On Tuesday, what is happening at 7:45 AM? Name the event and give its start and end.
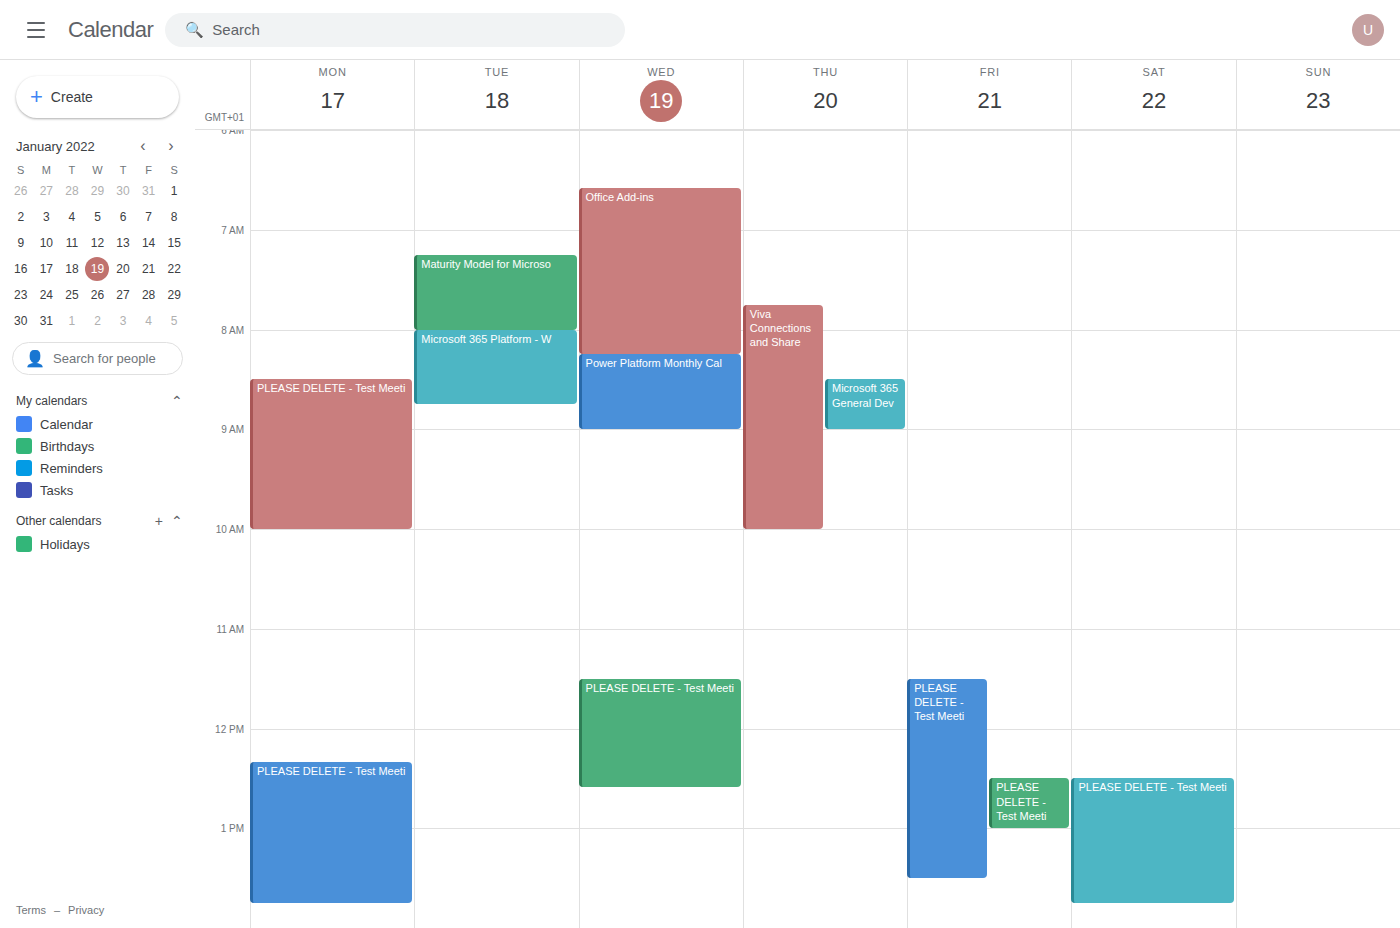
"Maturity Model for Microso", 7:15 AM to 8:00 AM